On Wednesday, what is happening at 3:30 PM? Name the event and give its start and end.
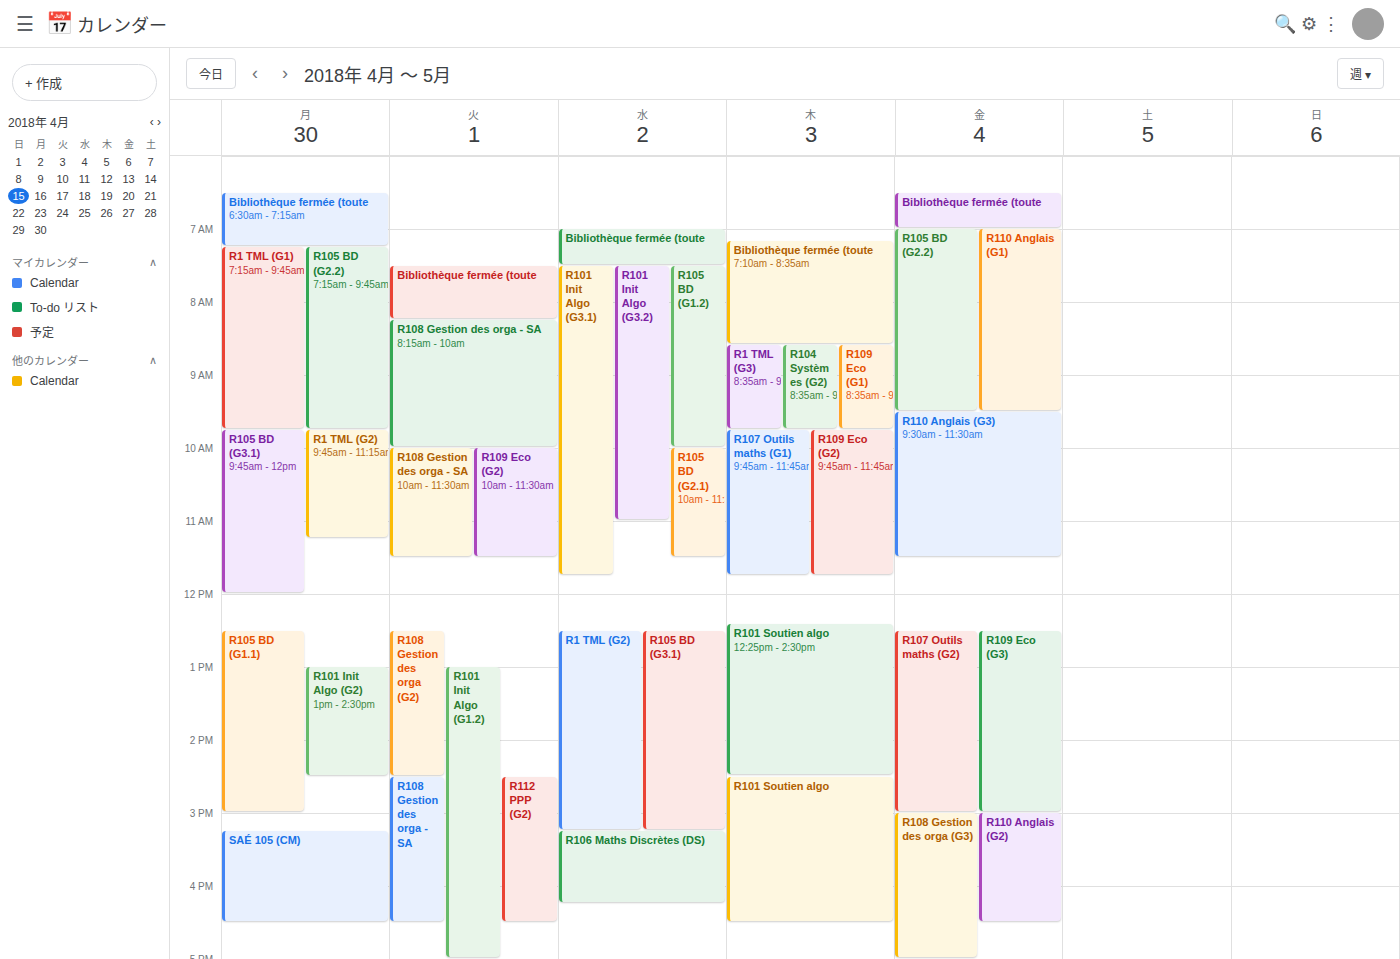
"R106 Maths Discrètes (DS)", 3:15 PM to 4:15 PM